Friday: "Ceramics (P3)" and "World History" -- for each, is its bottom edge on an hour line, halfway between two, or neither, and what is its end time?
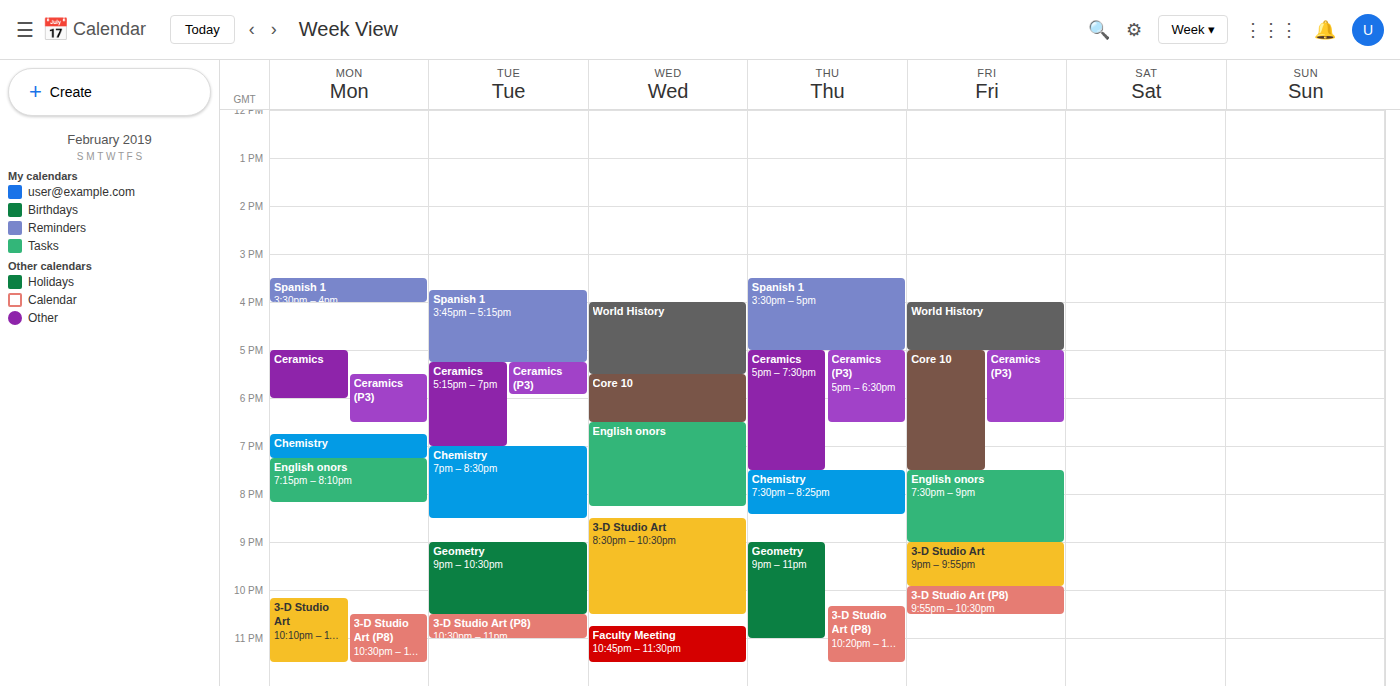
"Ceramics (P3)": 6:30 PM, halfway between the 6 PM and 7 PM lines. "World History": 5:00 PM, exactly on the 5 PM line.